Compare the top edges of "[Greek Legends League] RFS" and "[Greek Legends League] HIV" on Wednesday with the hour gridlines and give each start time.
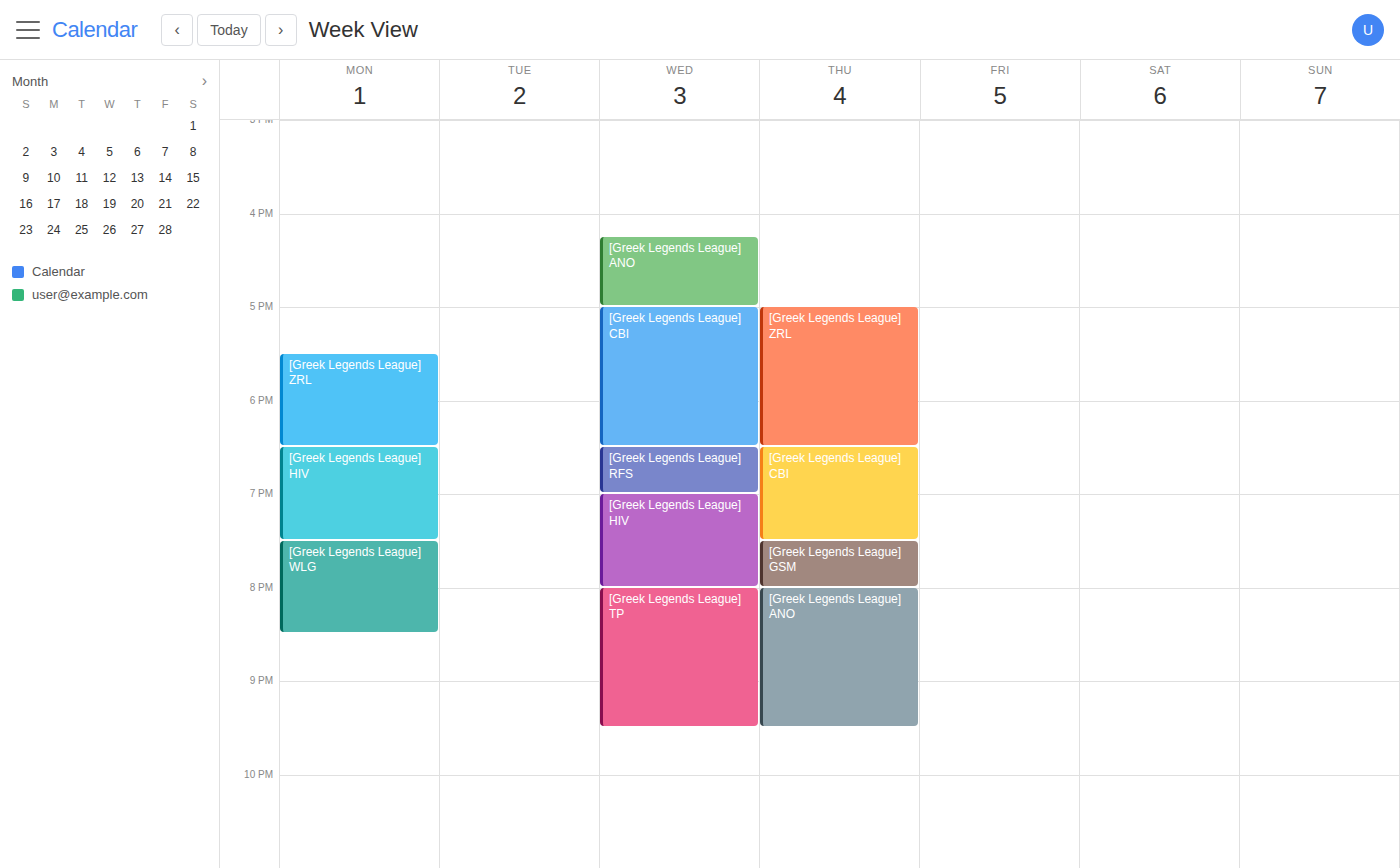
"[Greek Legends League] RFS": 18:30, halfway between the 18:00 and 19:00 lines. "[Greek Legends League] HIV": 19:00, exactly on the 19:00 line.